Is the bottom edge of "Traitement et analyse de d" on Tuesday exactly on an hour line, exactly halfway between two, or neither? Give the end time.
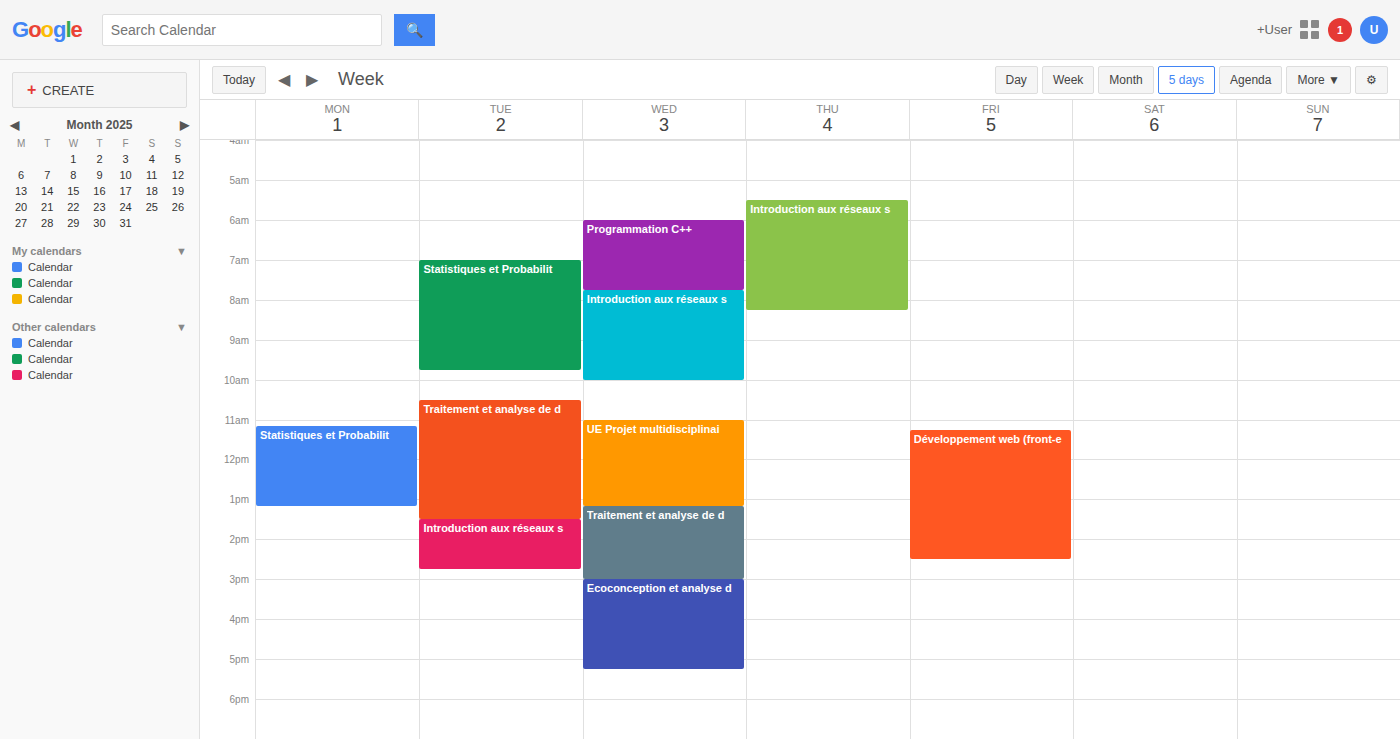
1:30 PM -- halfway between the 1 PM and 2 PM lines.